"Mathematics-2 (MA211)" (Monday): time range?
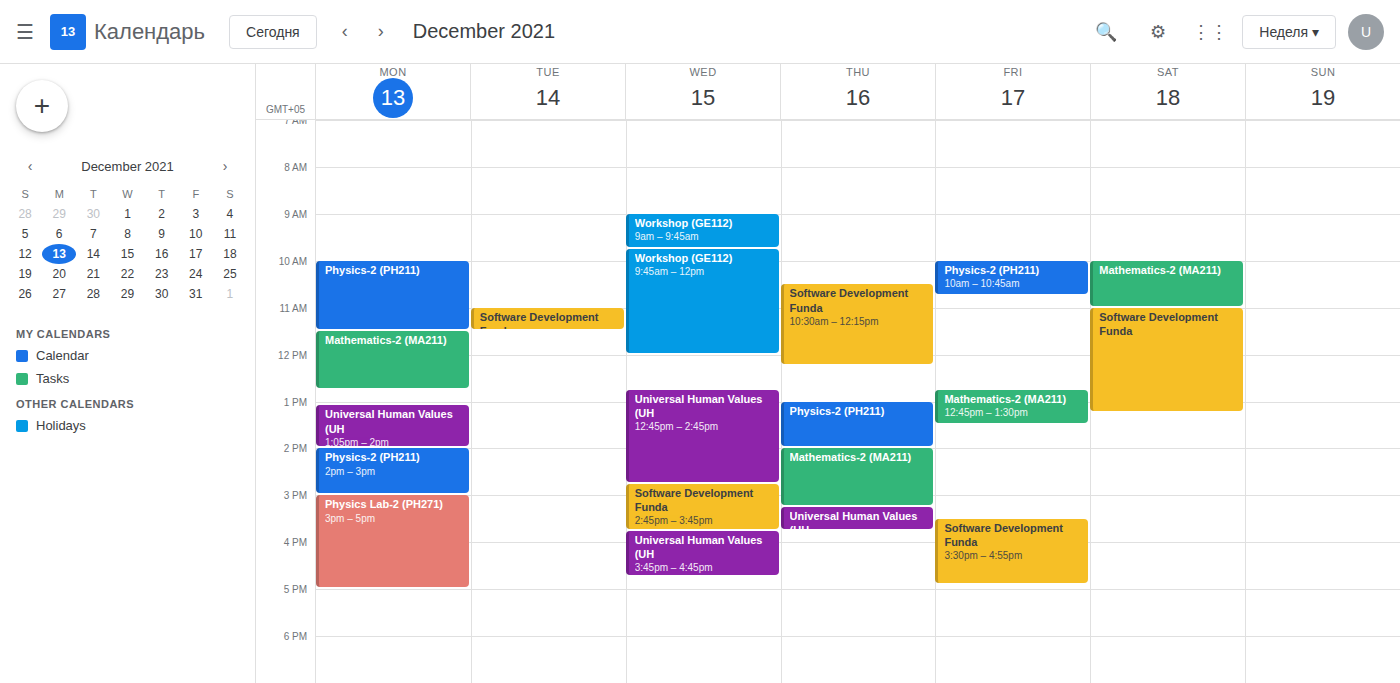
11:30 AM to 12:45 PM